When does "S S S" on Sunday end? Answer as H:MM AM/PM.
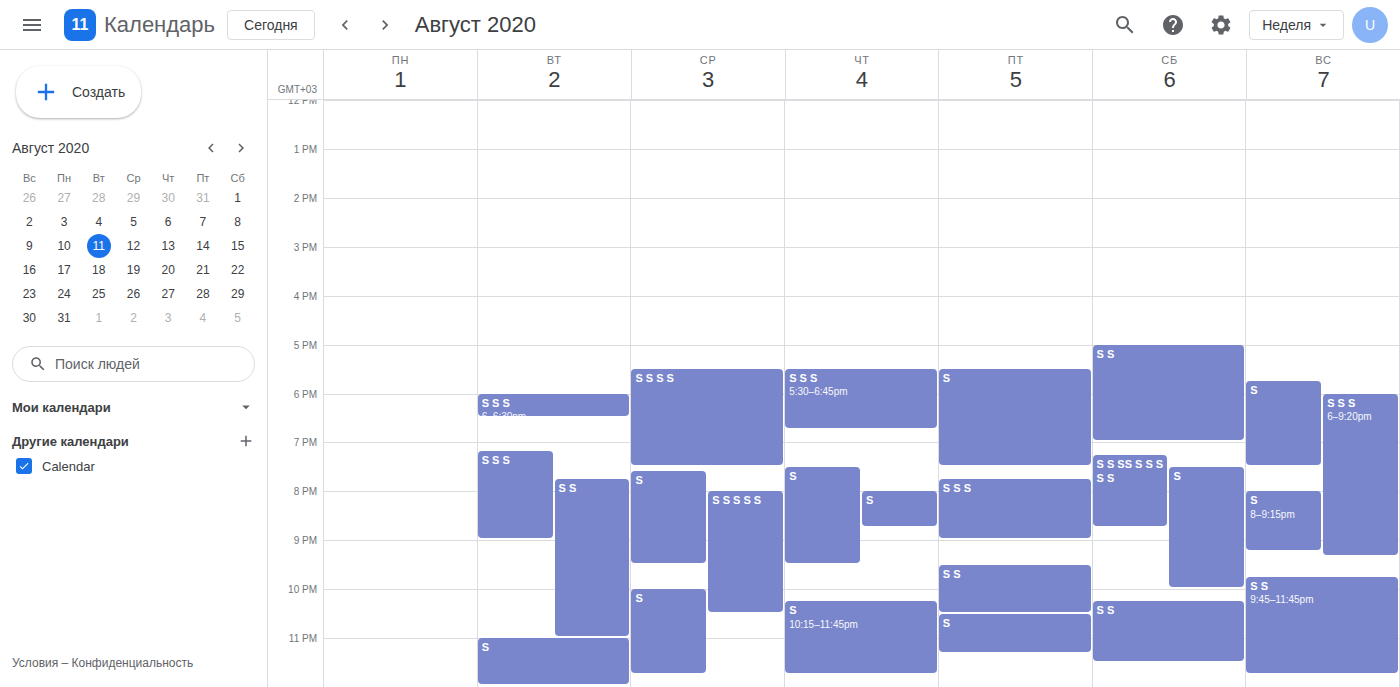
9:20 PM